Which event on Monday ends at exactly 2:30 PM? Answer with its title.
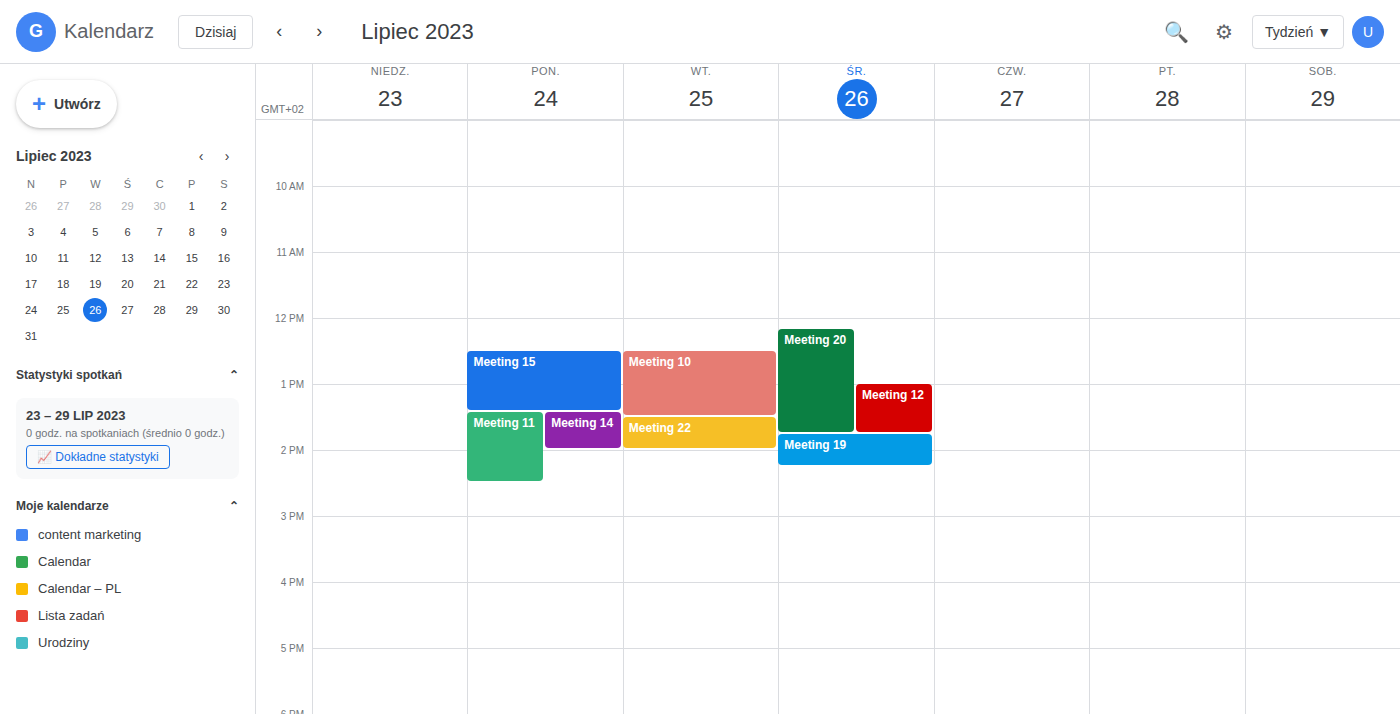
"Meeting 11"